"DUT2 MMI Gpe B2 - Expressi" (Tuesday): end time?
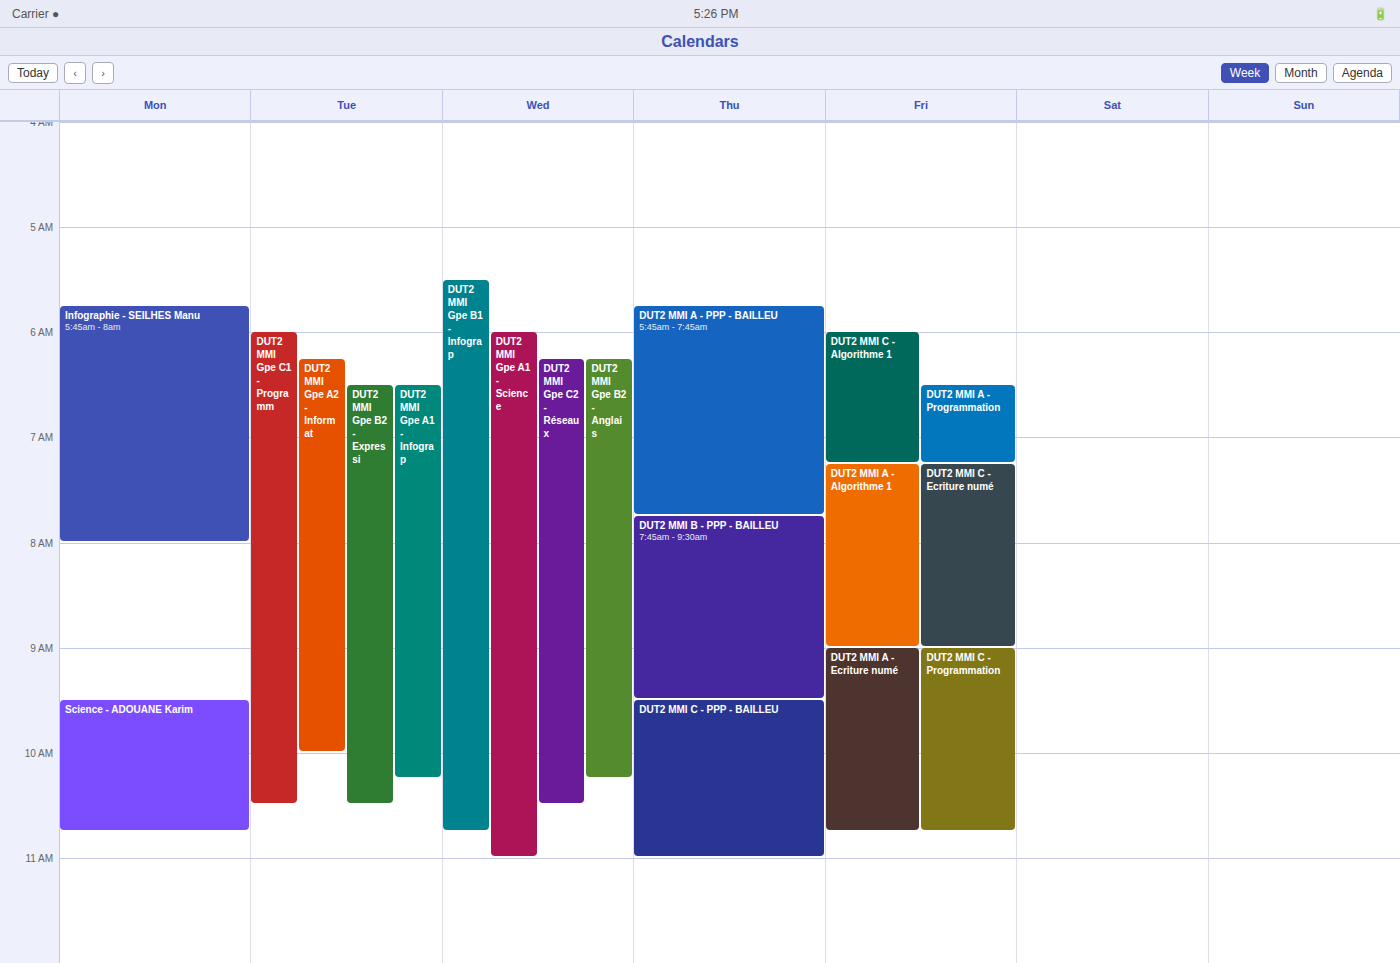
10:30 AM